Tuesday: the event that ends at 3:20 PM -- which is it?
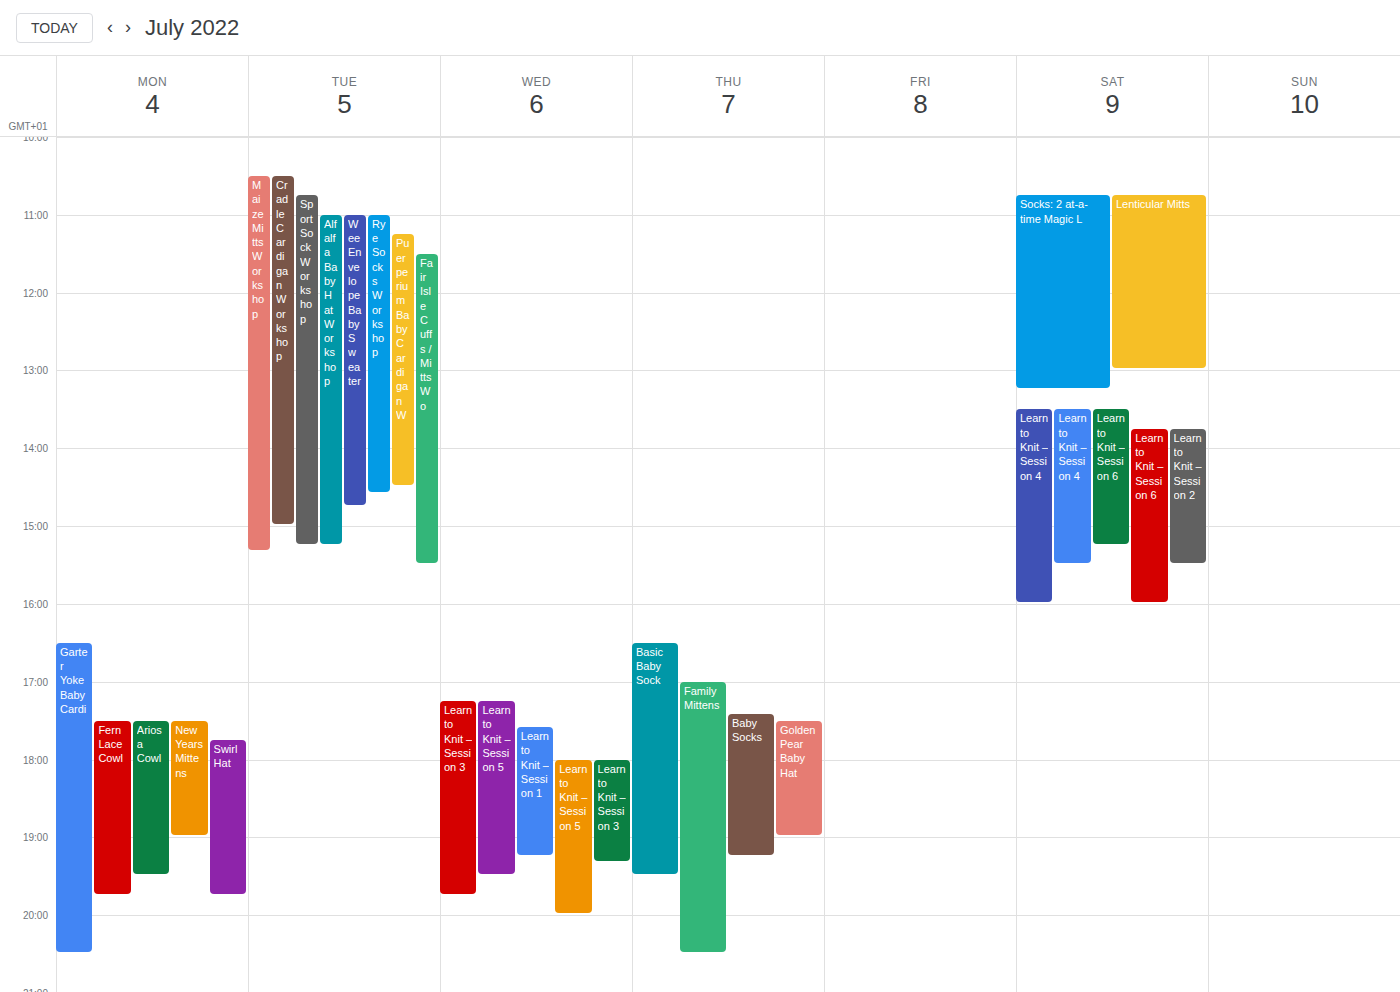
"Maize Mitts Workshop"